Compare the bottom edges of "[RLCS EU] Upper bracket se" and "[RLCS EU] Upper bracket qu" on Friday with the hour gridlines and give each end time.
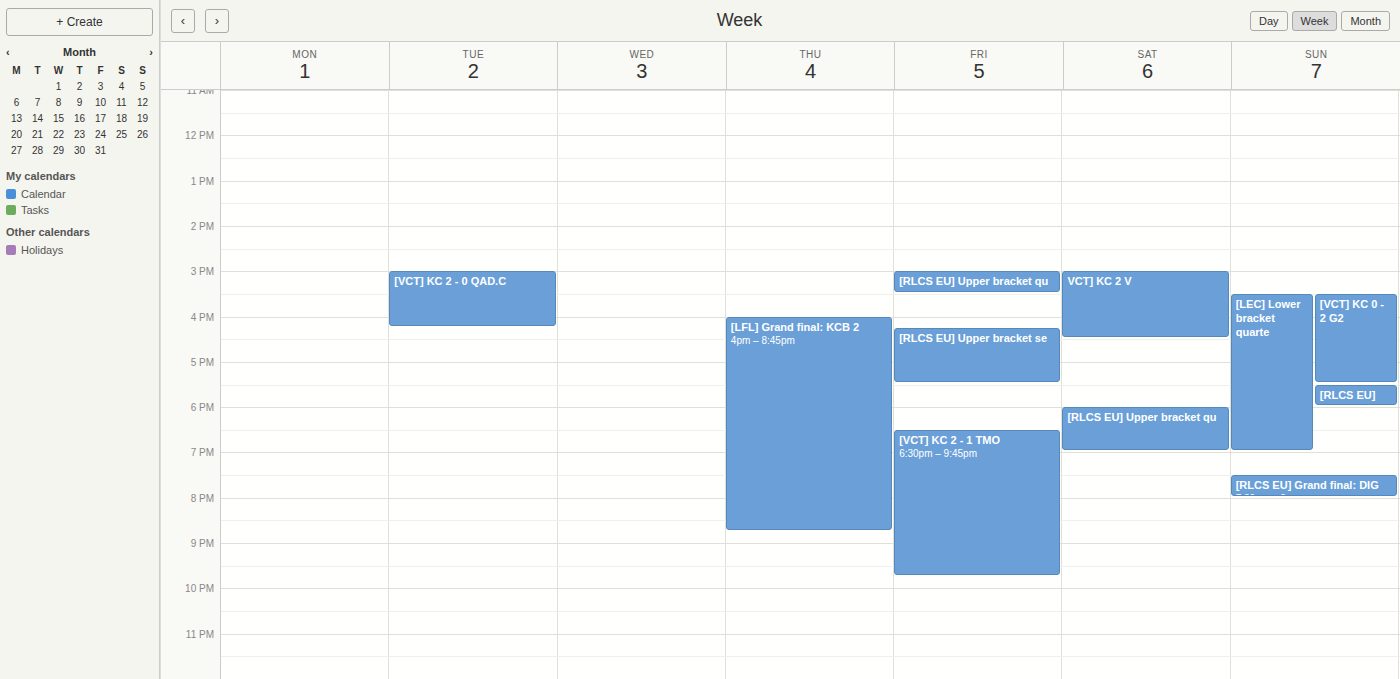
"[RLCS EU] Upper bracket se": 5:30 PM, halfway between the 5 PM and 6 PM lines. "[RLCS EU] Upper bracket qu": 3:30 PM, halfway between the 3 PM and 4 PM lines.